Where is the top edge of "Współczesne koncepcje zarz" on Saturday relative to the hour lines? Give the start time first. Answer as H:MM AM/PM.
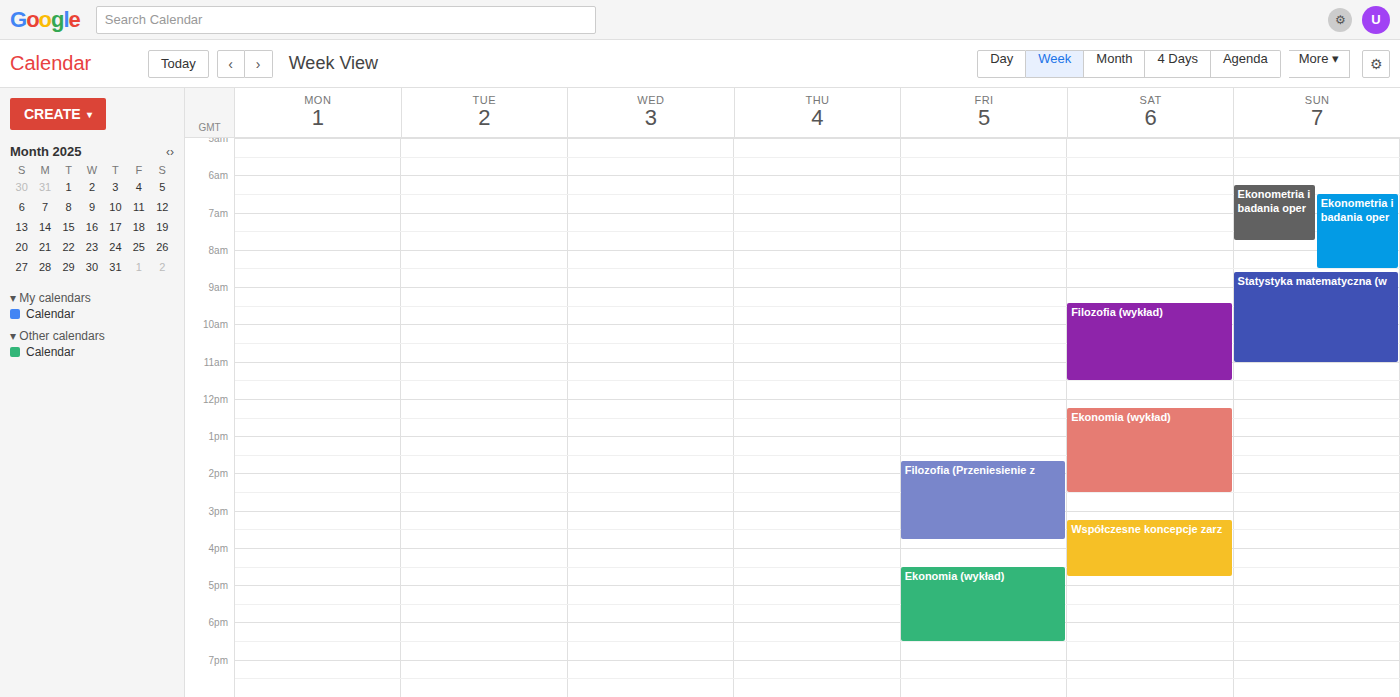
3:15 PM -- neither: a quarter of the way from the 3 PM line to the 4 PM line.